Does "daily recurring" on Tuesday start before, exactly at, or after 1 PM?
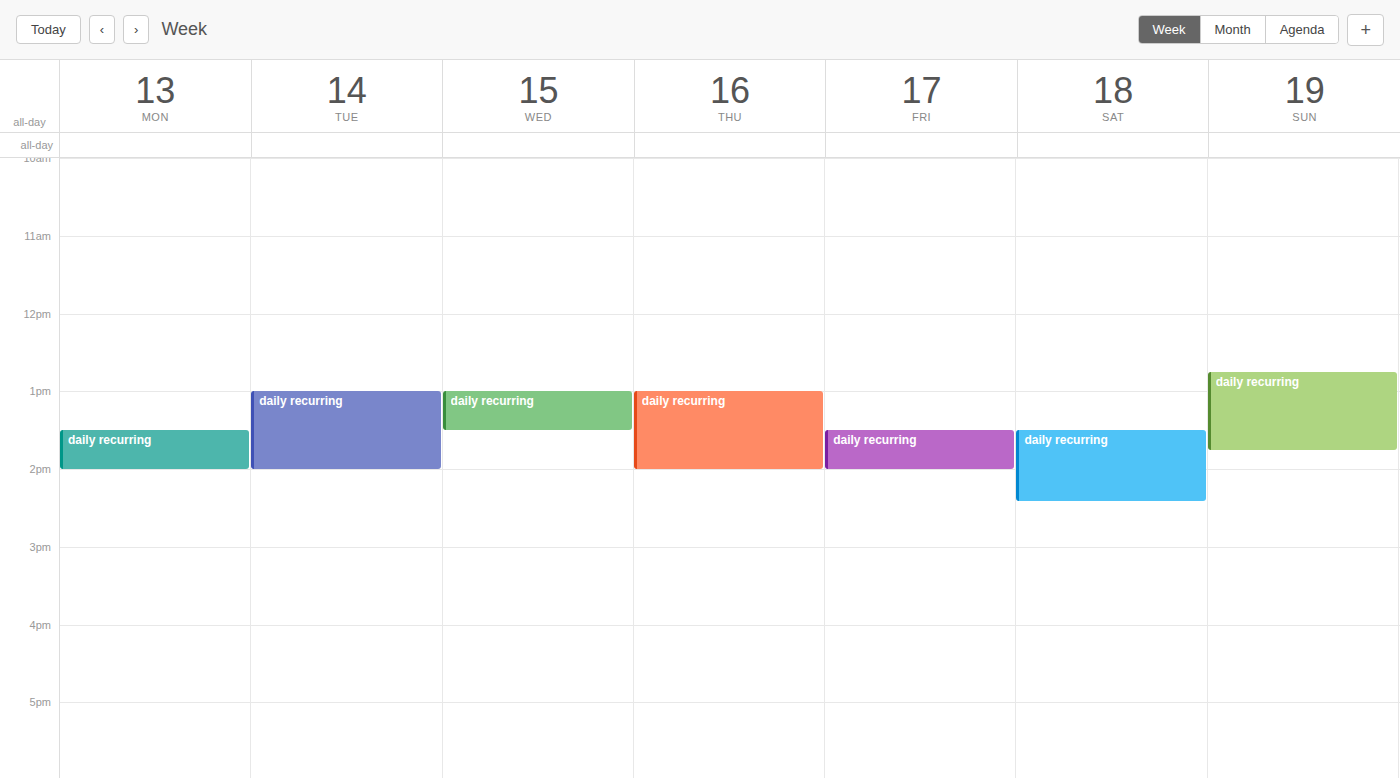
1:00 PM -- exactly at 1 PM, on the 1 PM line.